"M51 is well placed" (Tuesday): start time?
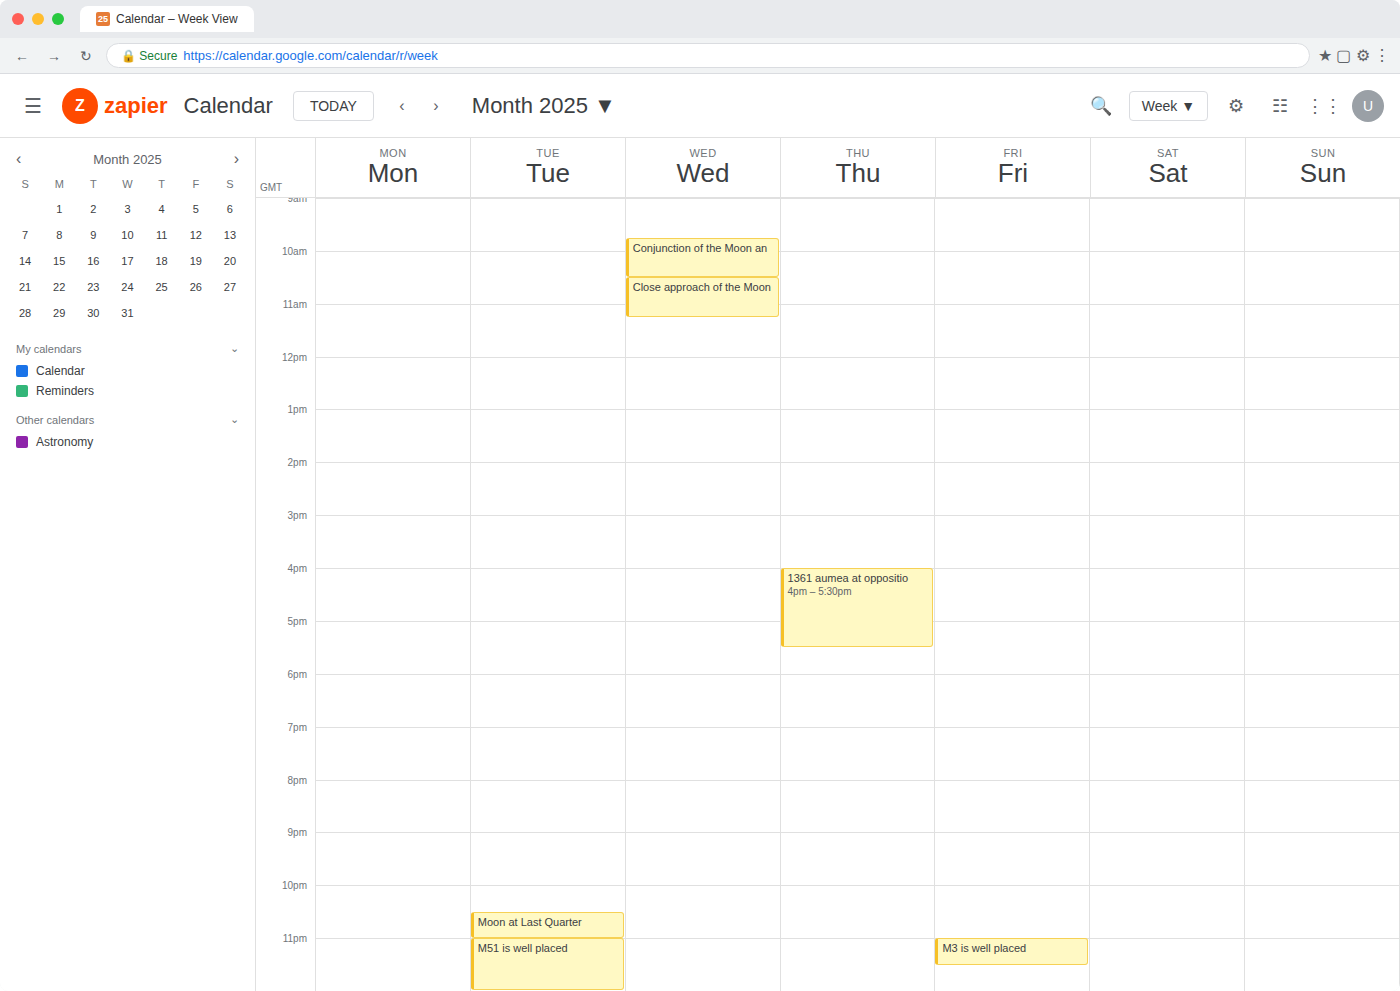
11:00 PM